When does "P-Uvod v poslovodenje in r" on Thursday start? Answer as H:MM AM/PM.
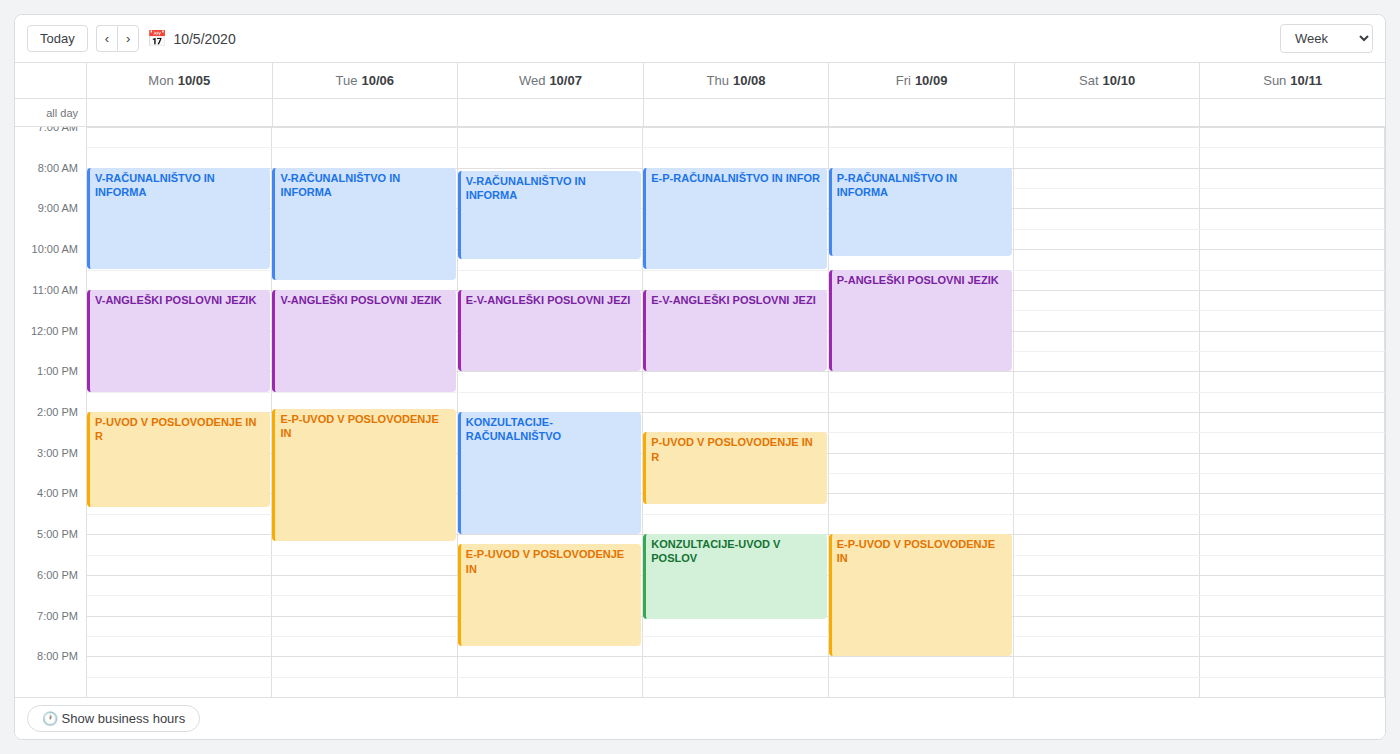
2:30 PM